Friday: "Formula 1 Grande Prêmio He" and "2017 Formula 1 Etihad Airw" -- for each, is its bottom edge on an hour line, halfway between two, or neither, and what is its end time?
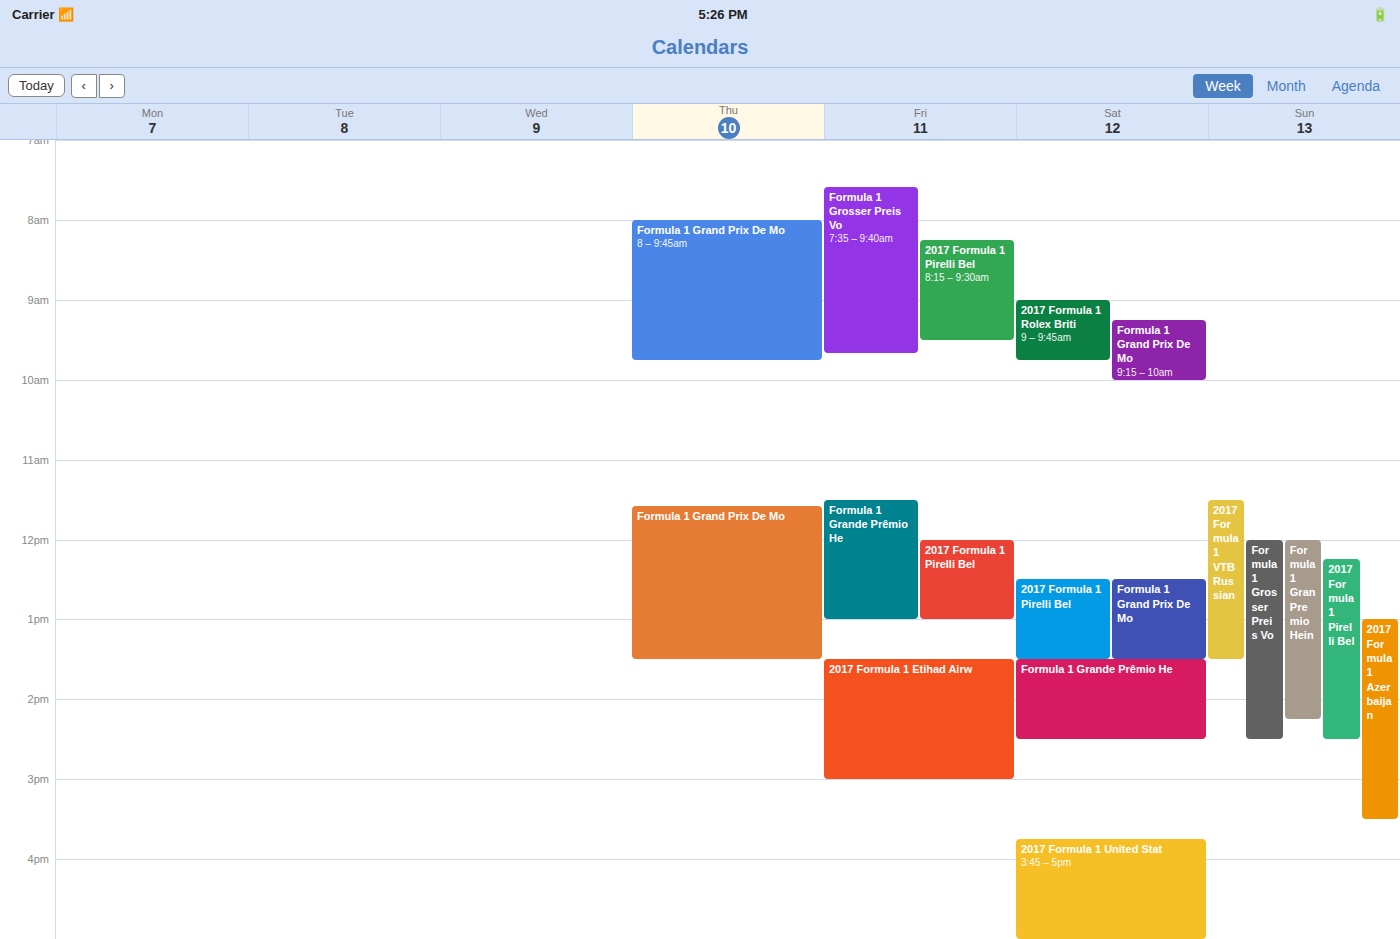
"Formula 1 Grande Prêmio He": 1:00 PM, exactly on the 1 PM line. "2017 Formula 1 Etihad Airw": 3:00 PM, exactly on the 3 PM line.